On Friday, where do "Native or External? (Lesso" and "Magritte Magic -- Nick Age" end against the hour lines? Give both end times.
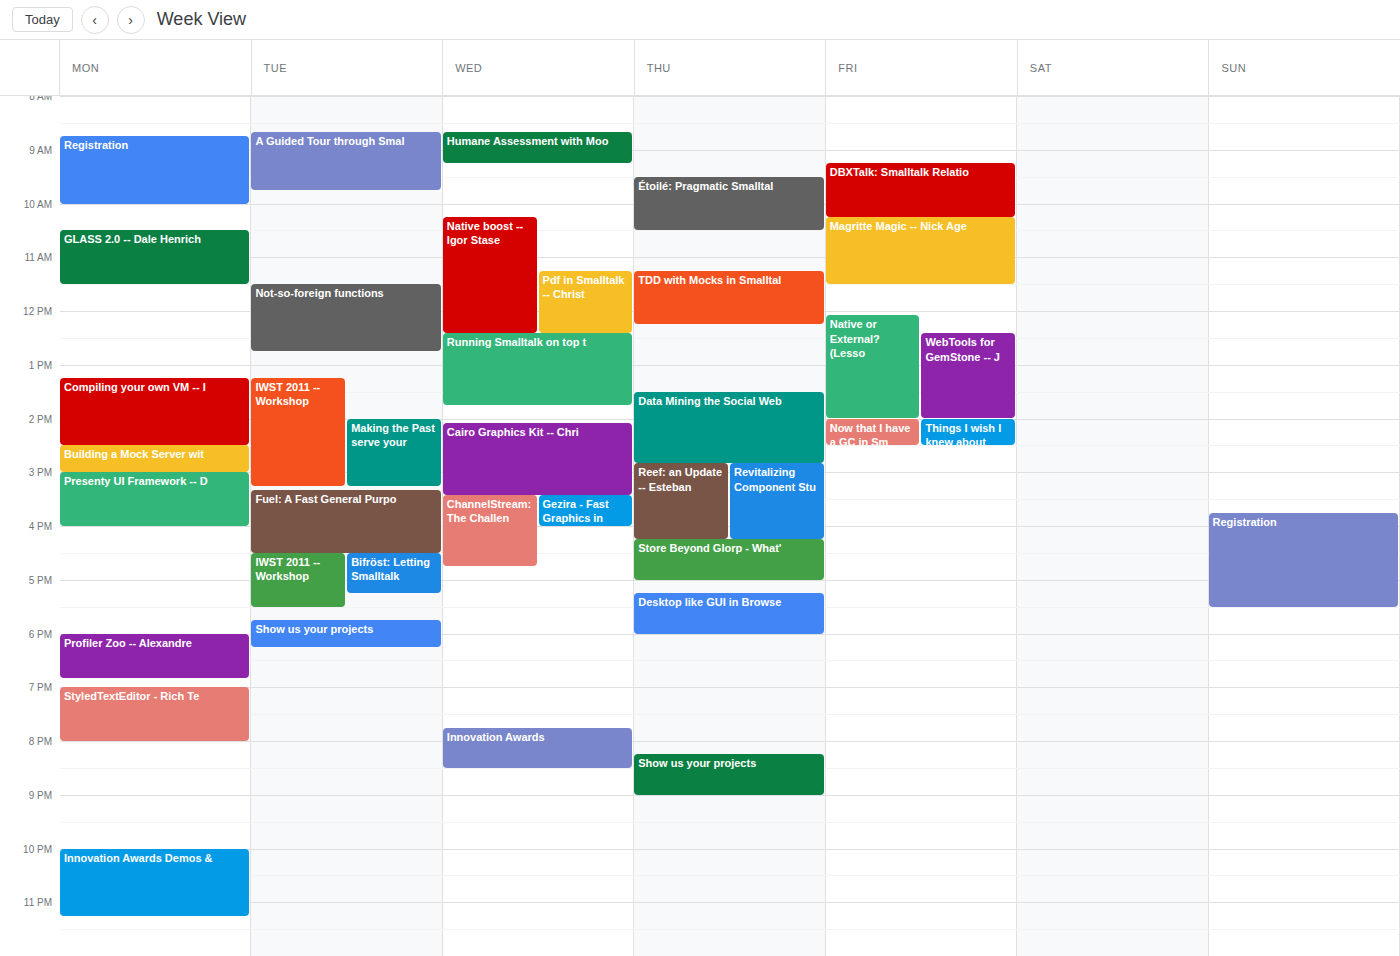
"Native or External? (Lesso": 2:00 PM, exactly on the 2 PM line. "Magritte Magic -- Nick Age": 11:30 AM, halfway between the 11 AM and 12 PM lines.